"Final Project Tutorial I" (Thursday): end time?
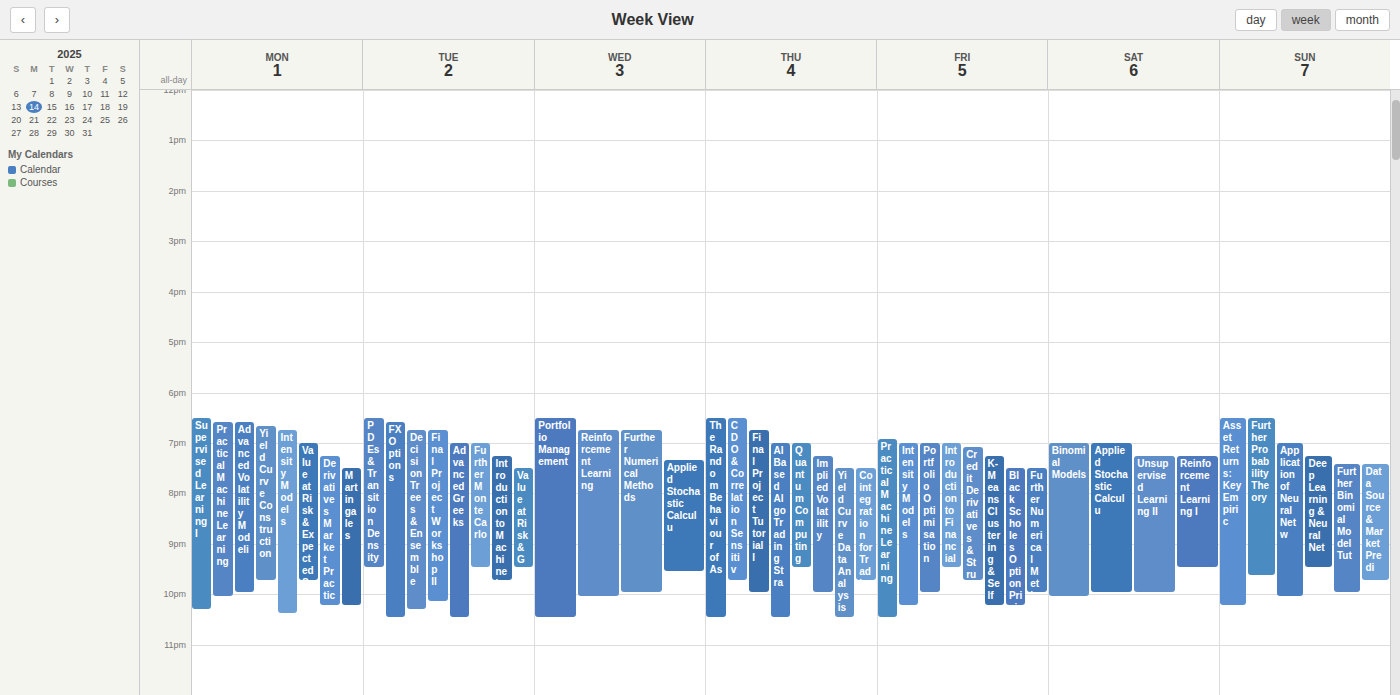
10:00 PM